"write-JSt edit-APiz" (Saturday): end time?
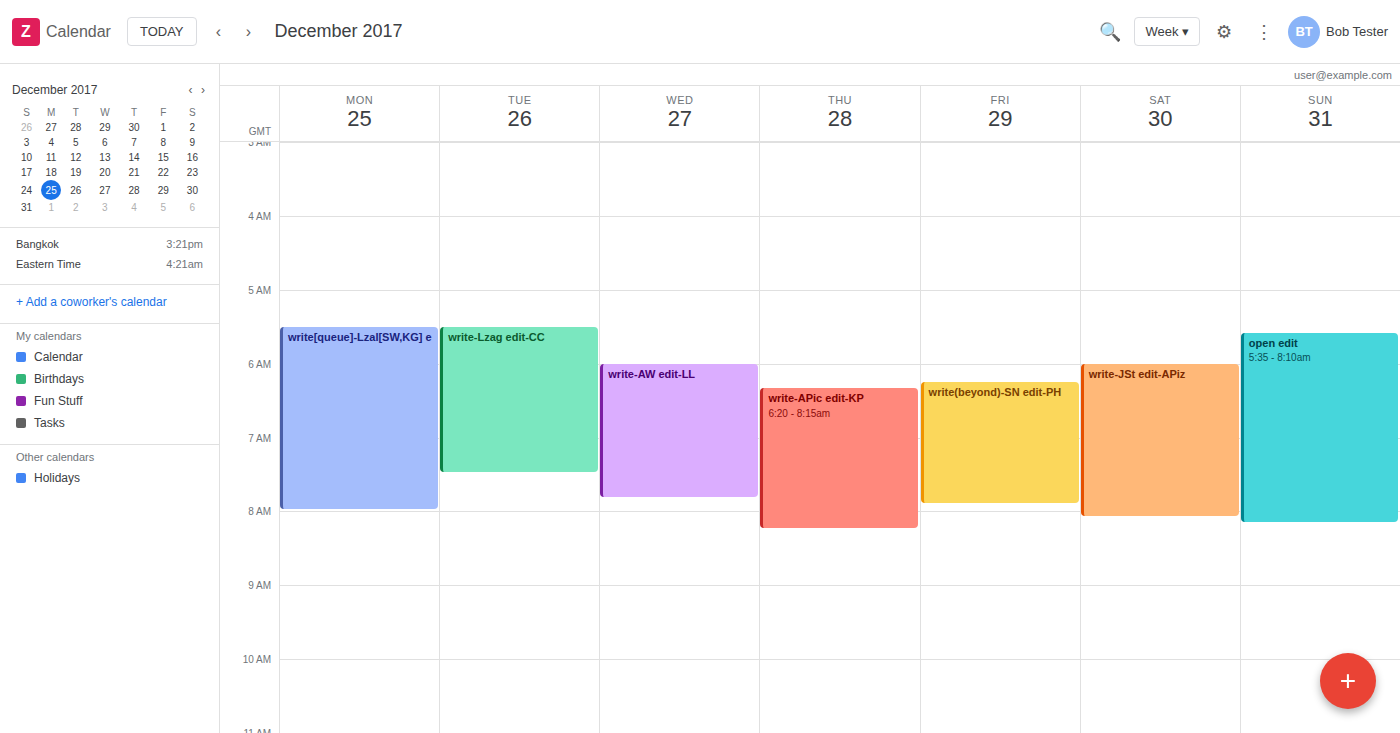
8:05 AM